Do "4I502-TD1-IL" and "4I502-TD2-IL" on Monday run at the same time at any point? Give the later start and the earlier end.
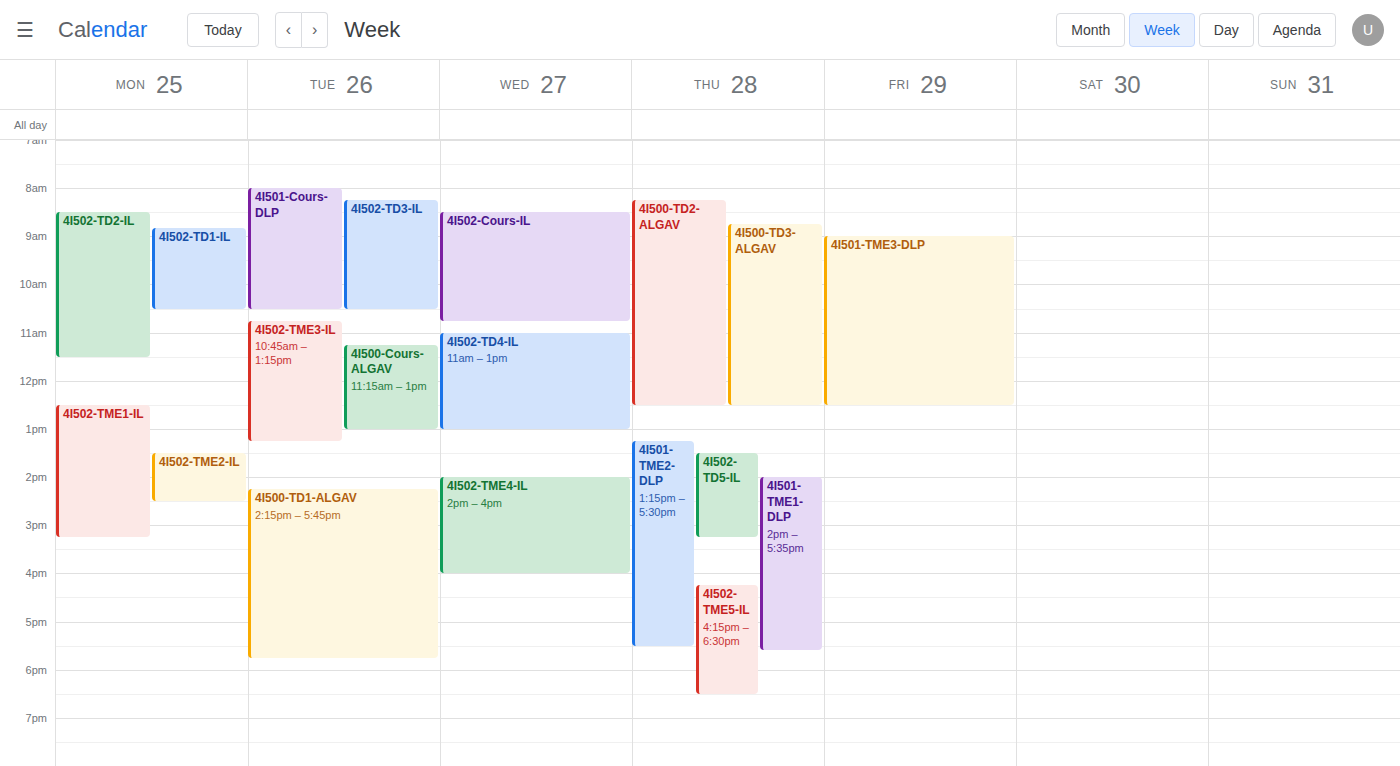
"4I502-TD1-IL" runs 8:50 AM to 10:30 AM, inside "4I502-TD2-IL" -- they overlap.